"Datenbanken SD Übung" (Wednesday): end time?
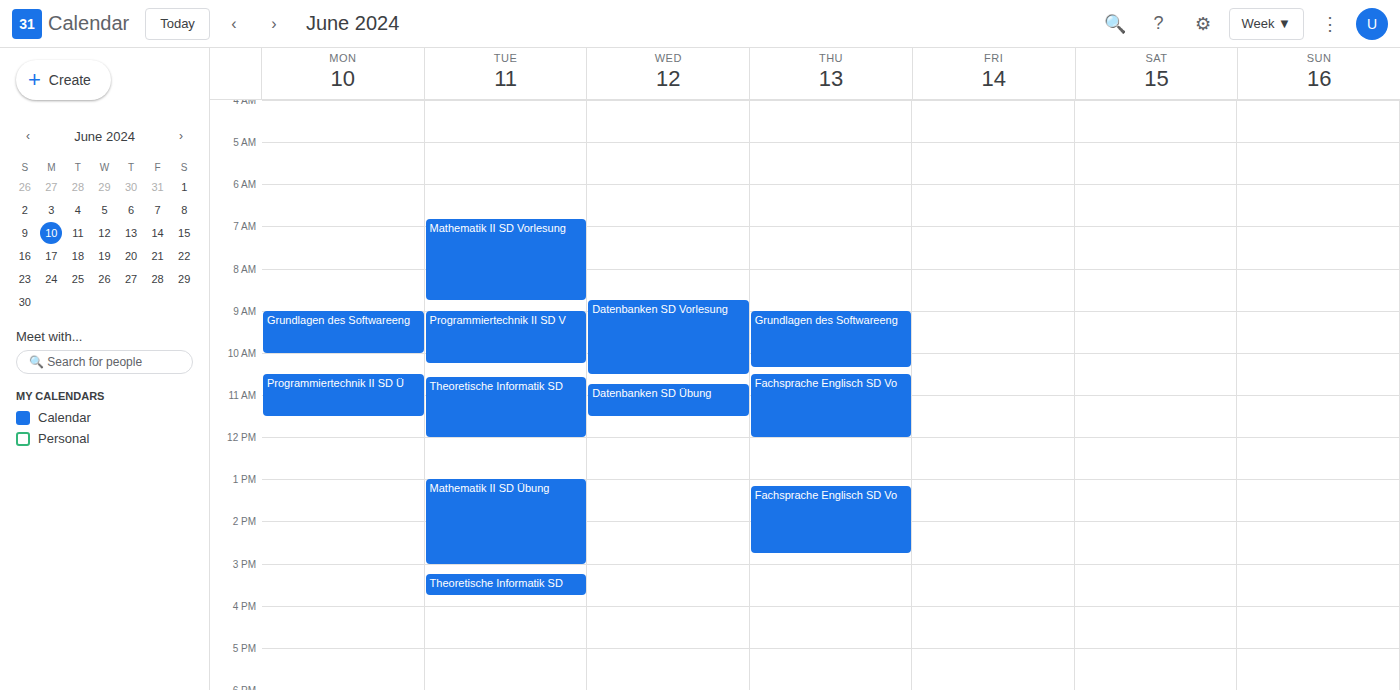
11:30 AM